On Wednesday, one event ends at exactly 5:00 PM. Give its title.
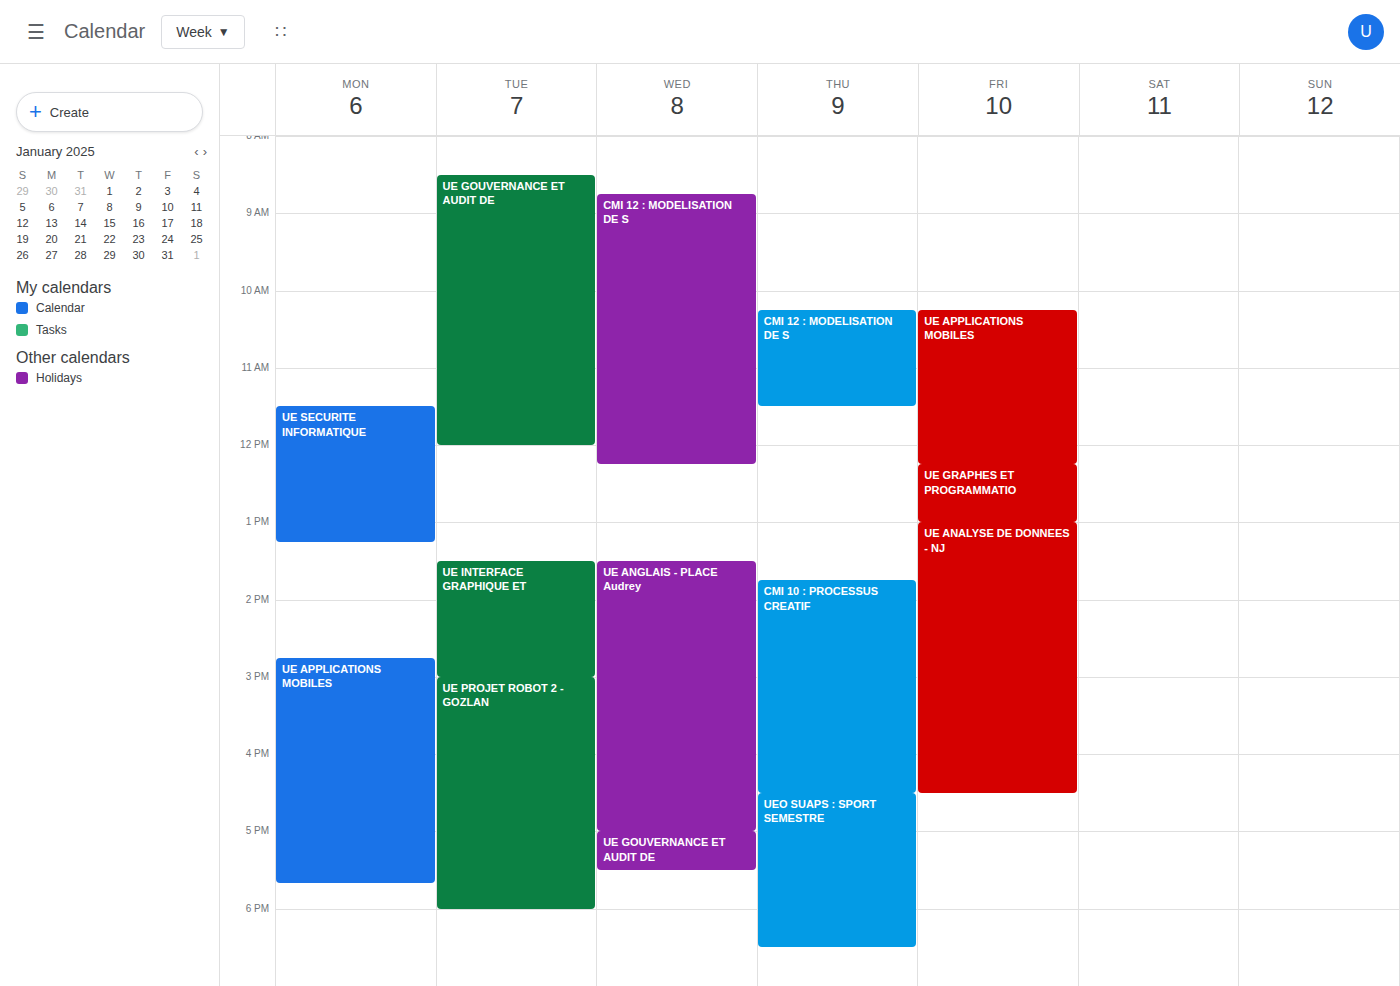
"UE ANGLAIS - PLACE Audrey"